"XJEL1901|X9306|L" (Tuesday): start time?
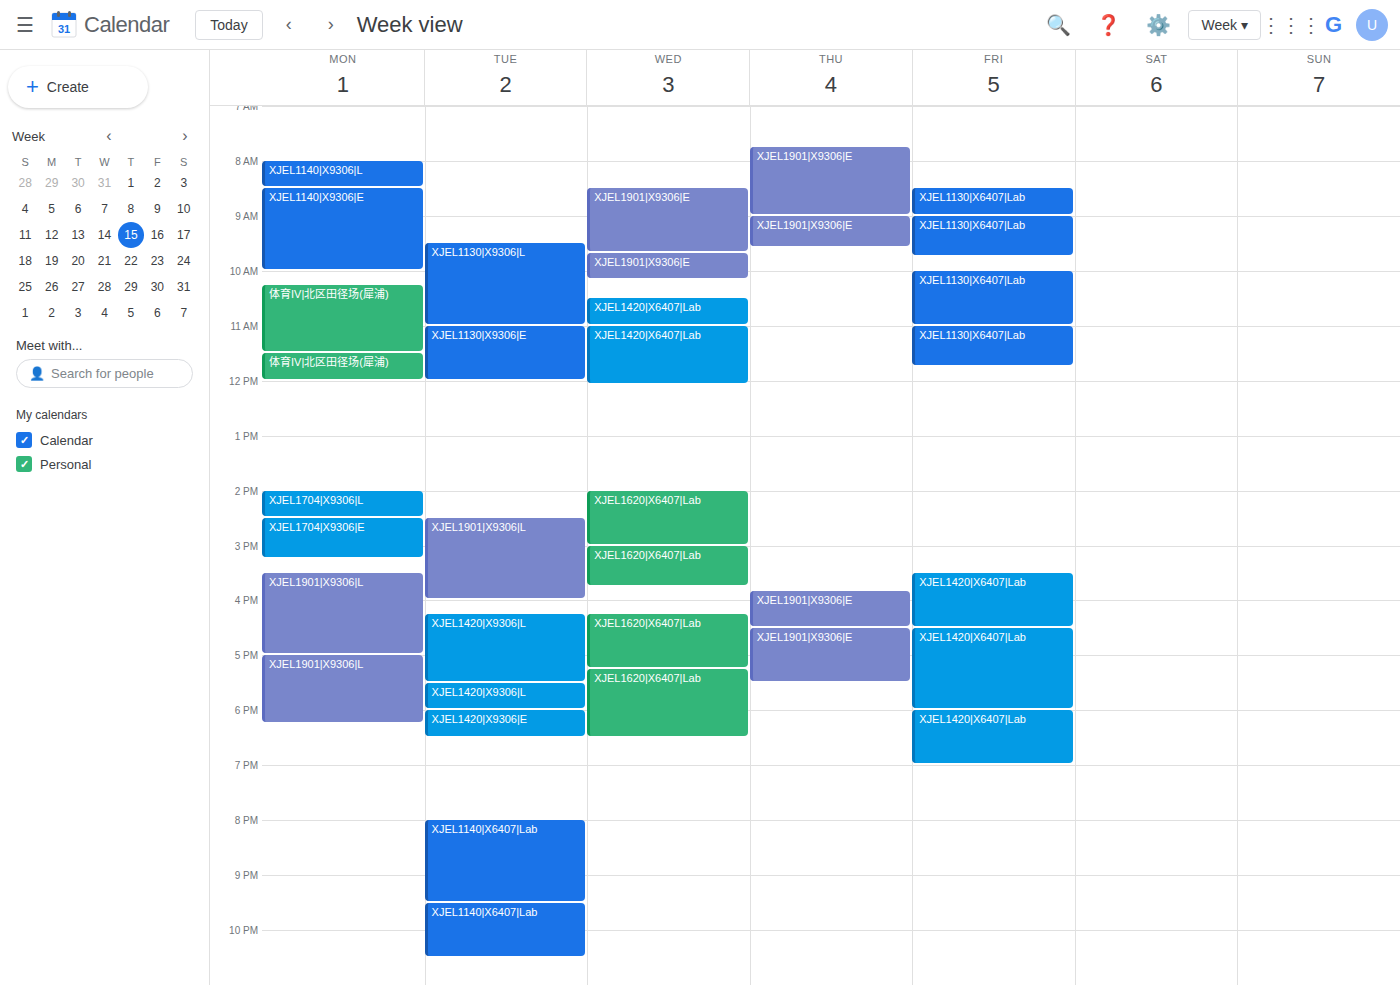
2:30 PM